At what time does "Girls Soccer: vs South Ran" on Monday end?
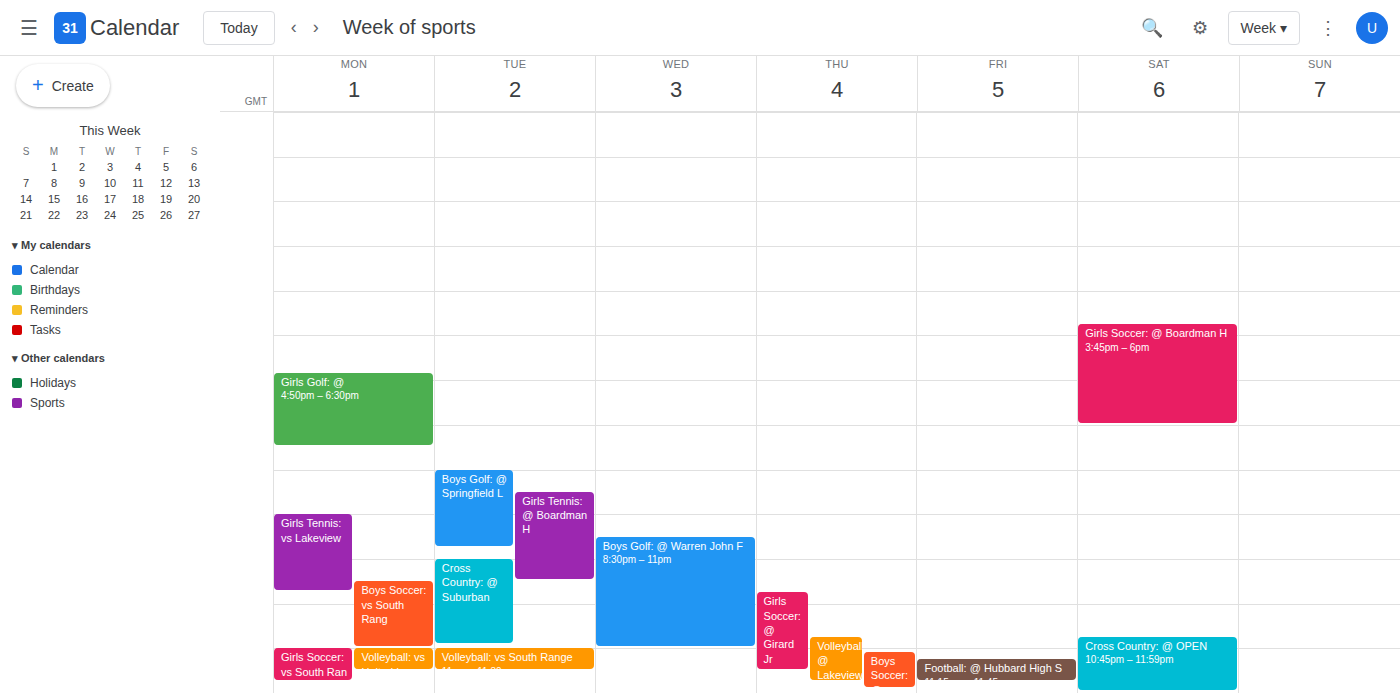
11:45 PM